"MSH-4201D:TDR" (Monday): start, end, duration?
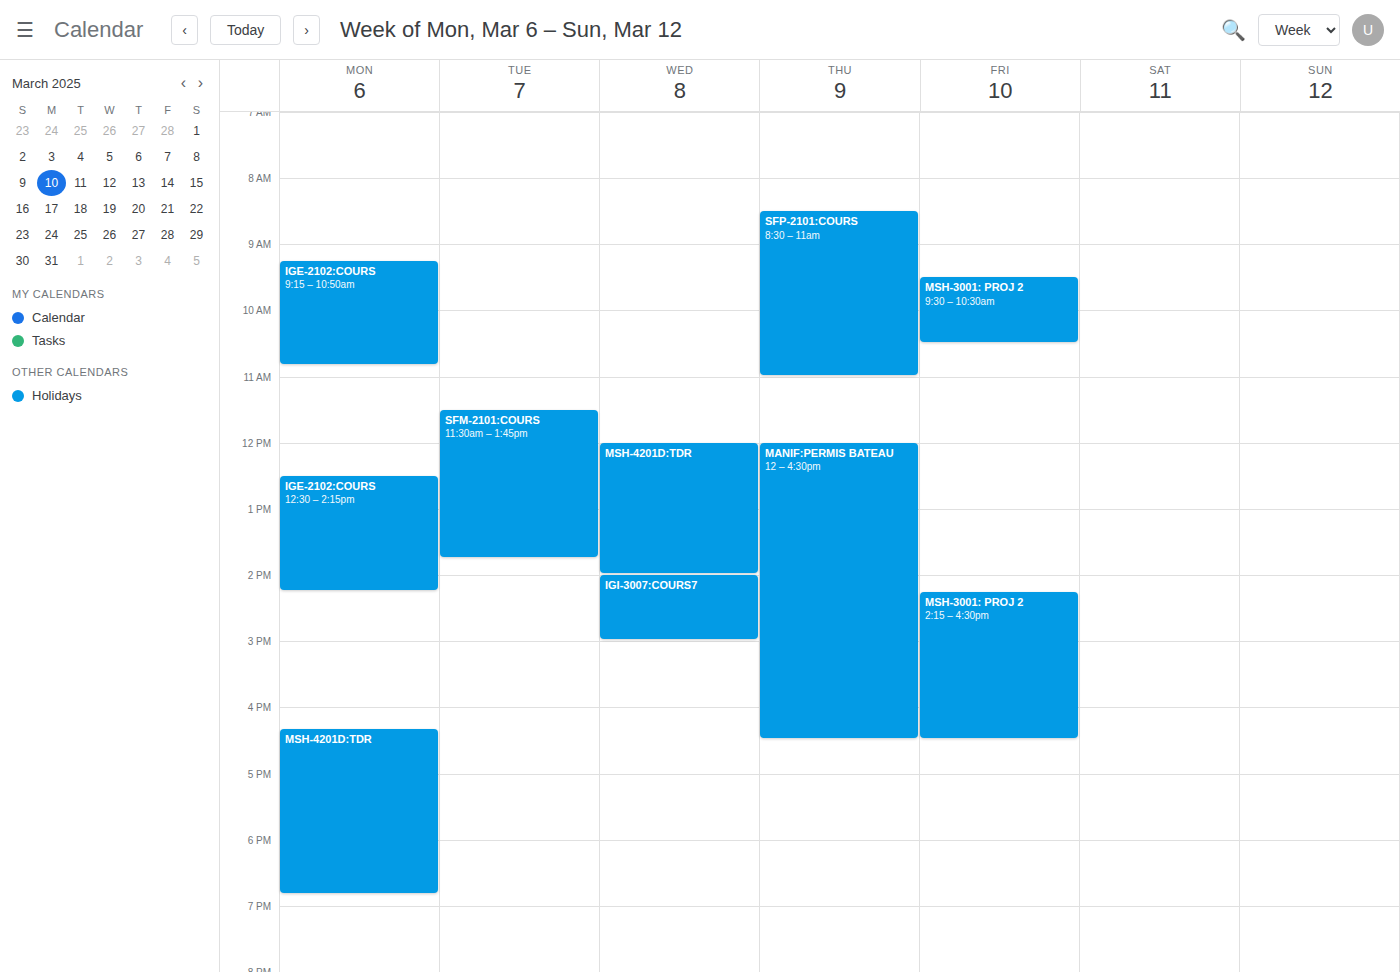
4:20 PM to 6:50 PM, 2 hours 30 minutes